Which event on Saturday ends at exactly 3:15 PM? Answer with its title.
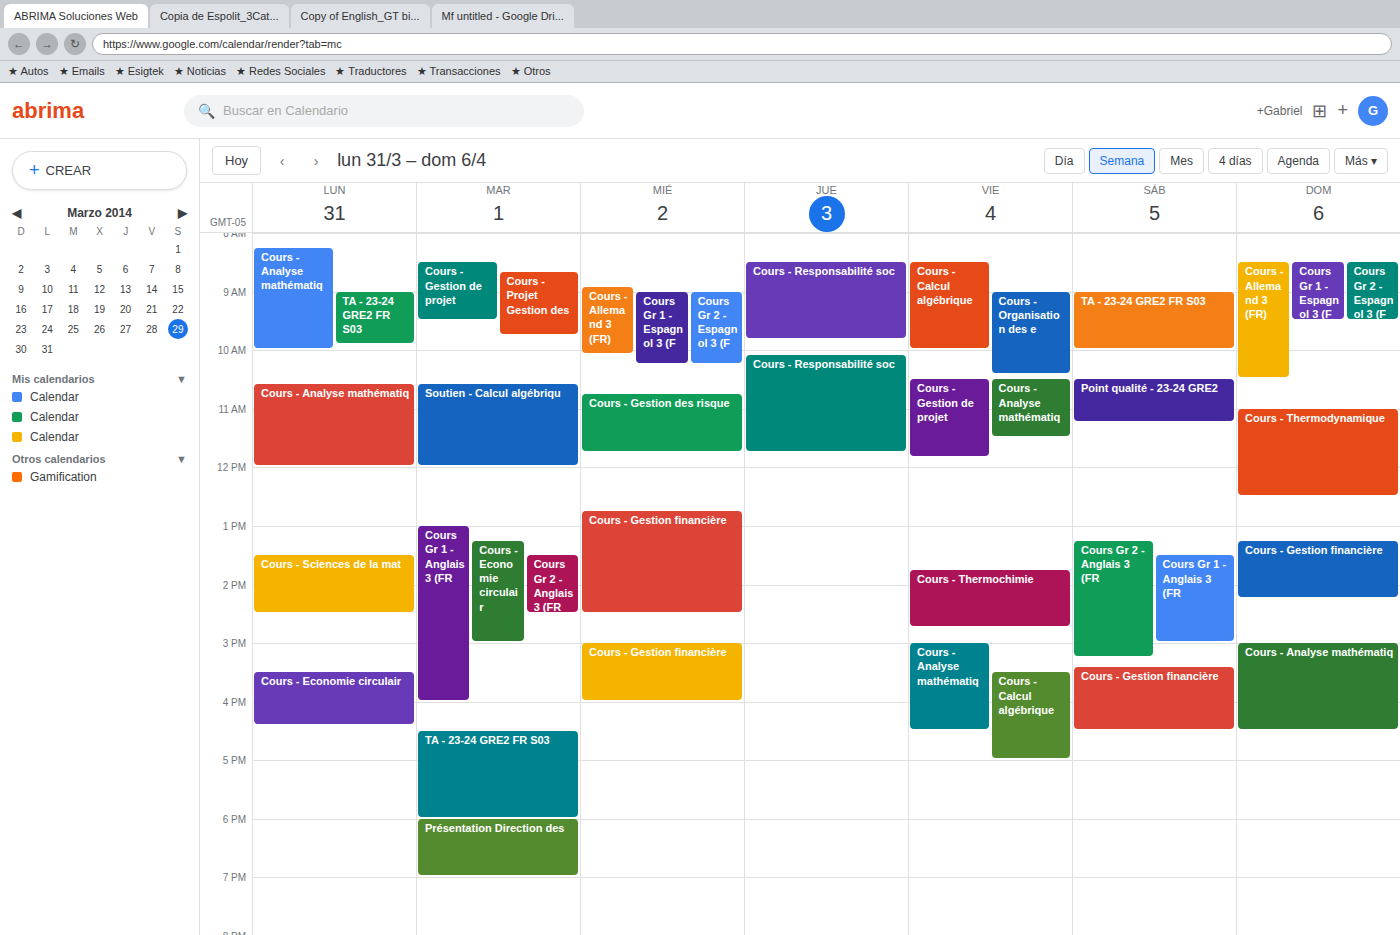
"Cours Gr 2 - Anglais 3 (FR"